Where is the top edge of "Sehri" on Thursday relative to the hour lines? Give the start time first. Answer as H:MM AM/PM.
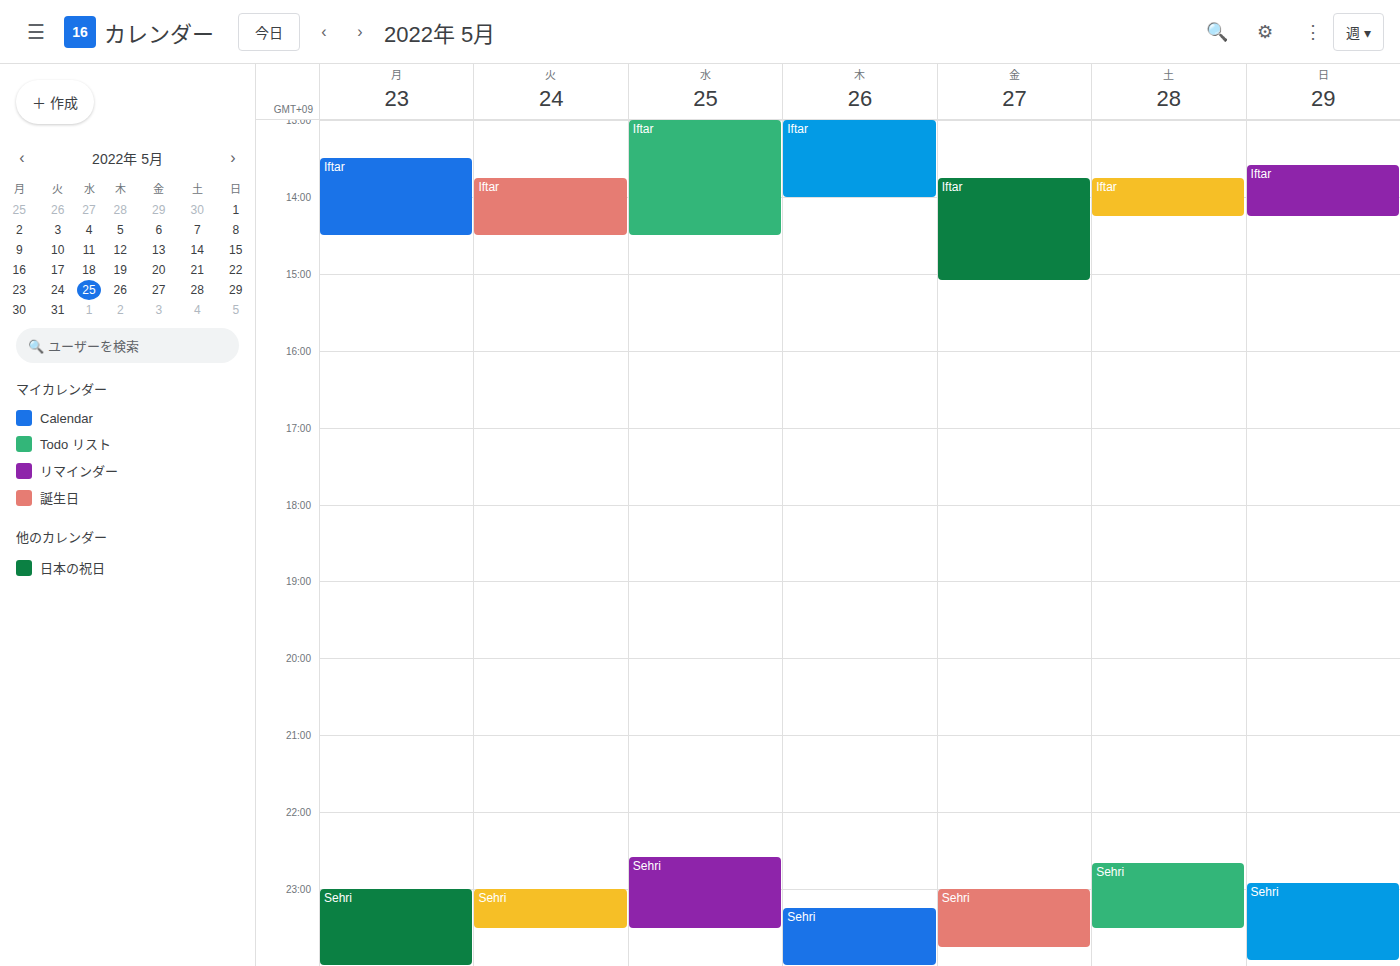
11:15 PM -- neither: a quarter of the way from the 11 PM line to the 12 AM line.